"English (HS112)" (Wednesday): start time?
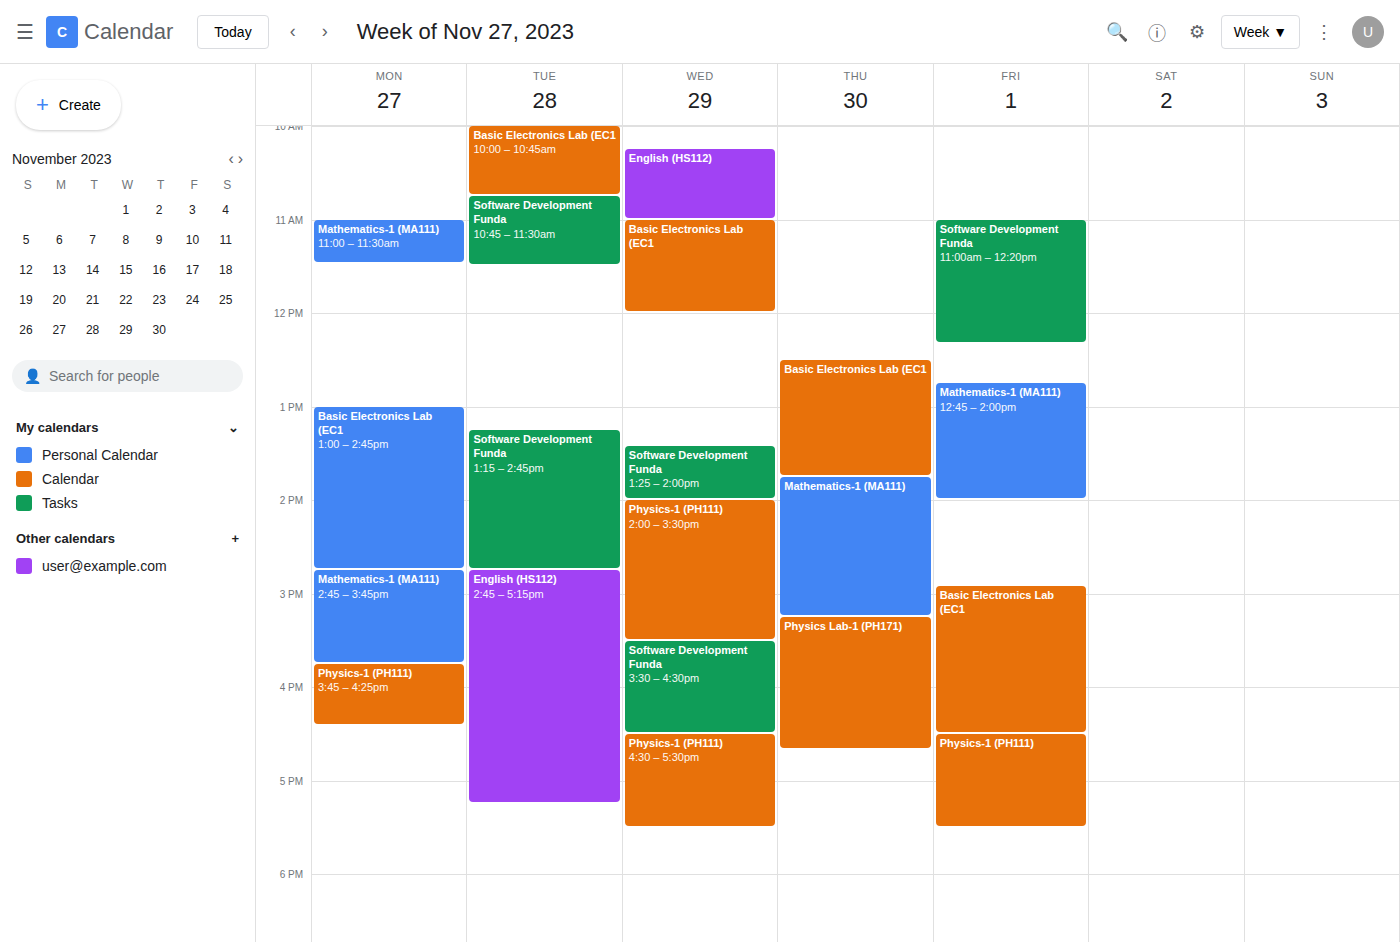
10:15 AM